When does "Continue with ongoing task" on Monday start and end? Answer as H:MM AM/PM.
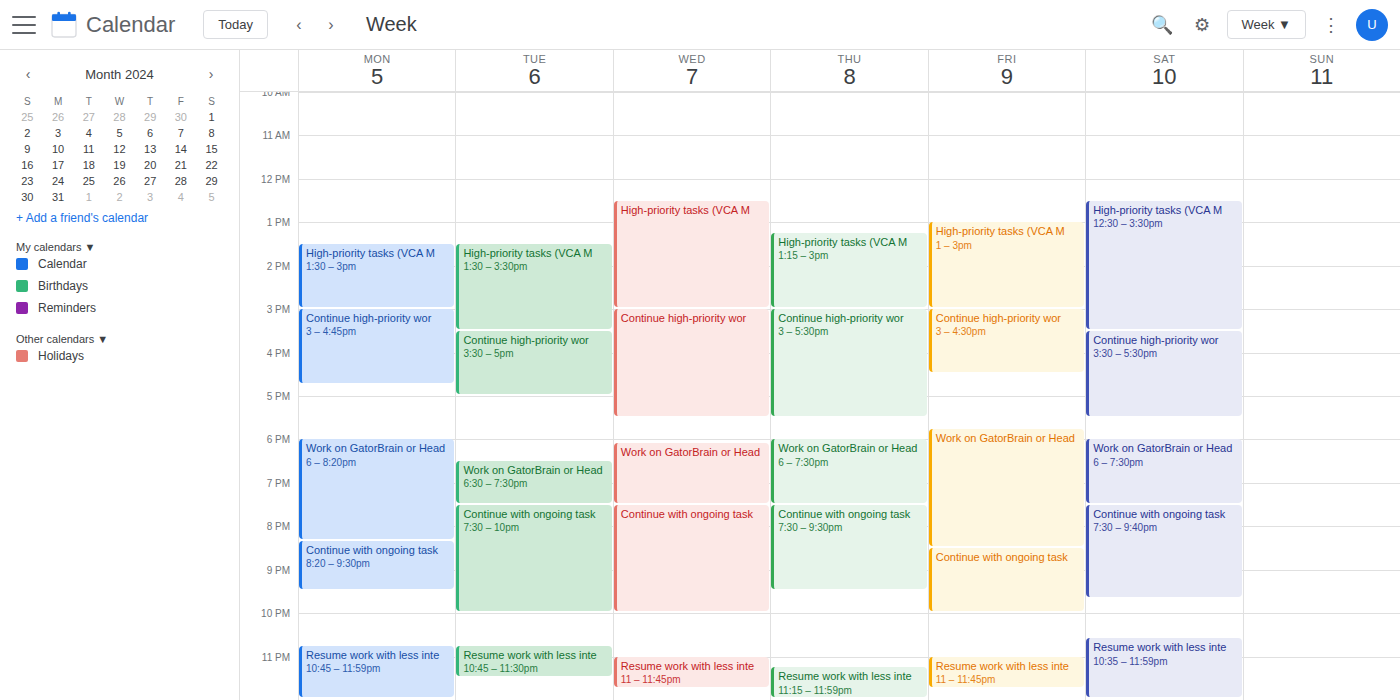
8:20 PM to 9:30 PM